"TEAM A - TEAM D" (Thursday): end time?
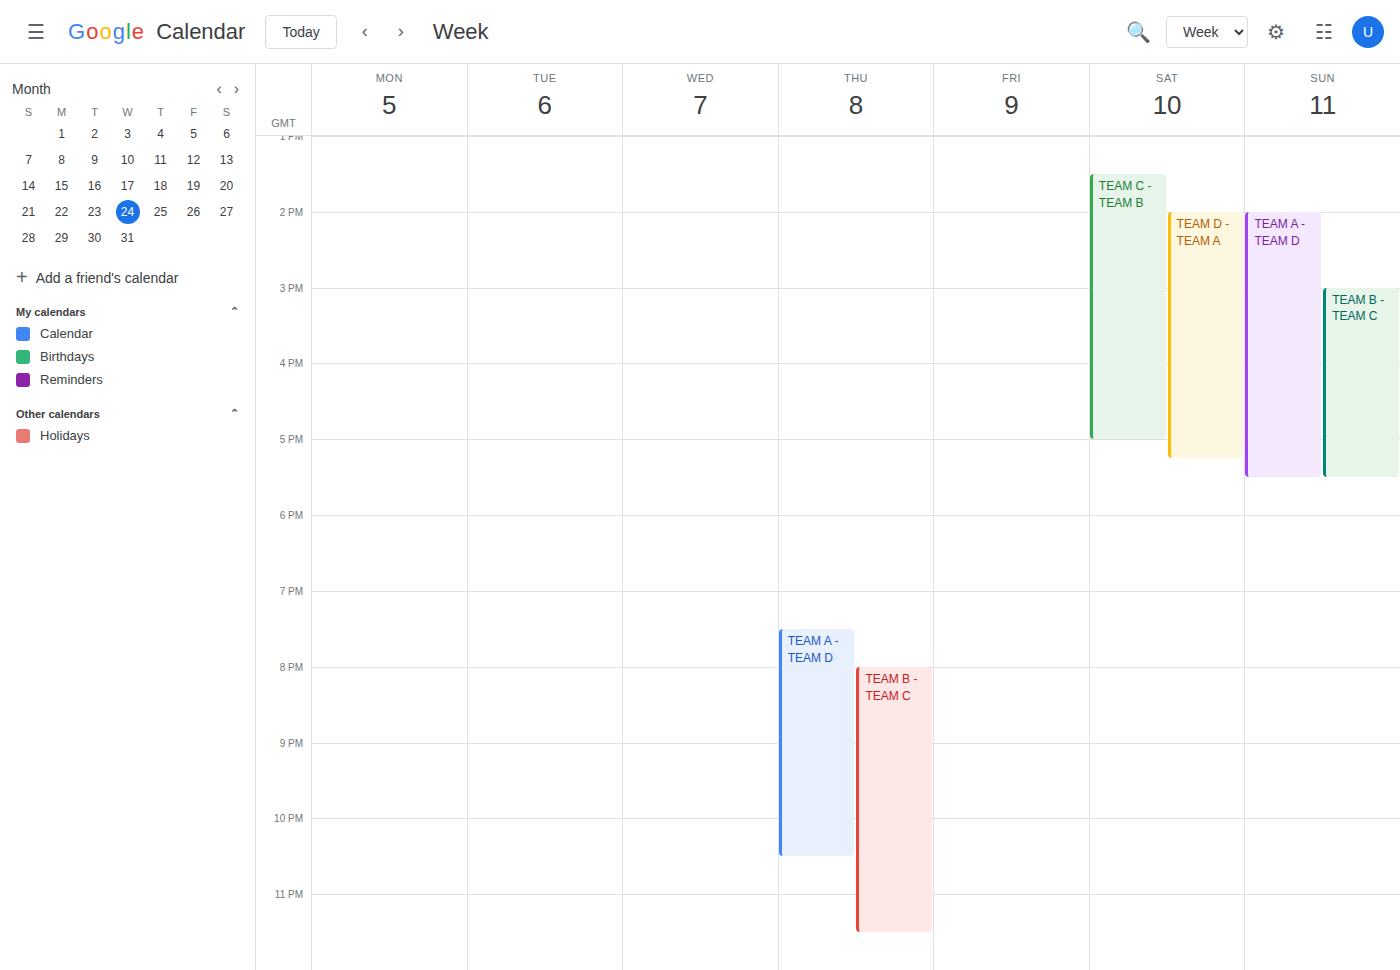
10:30 PM